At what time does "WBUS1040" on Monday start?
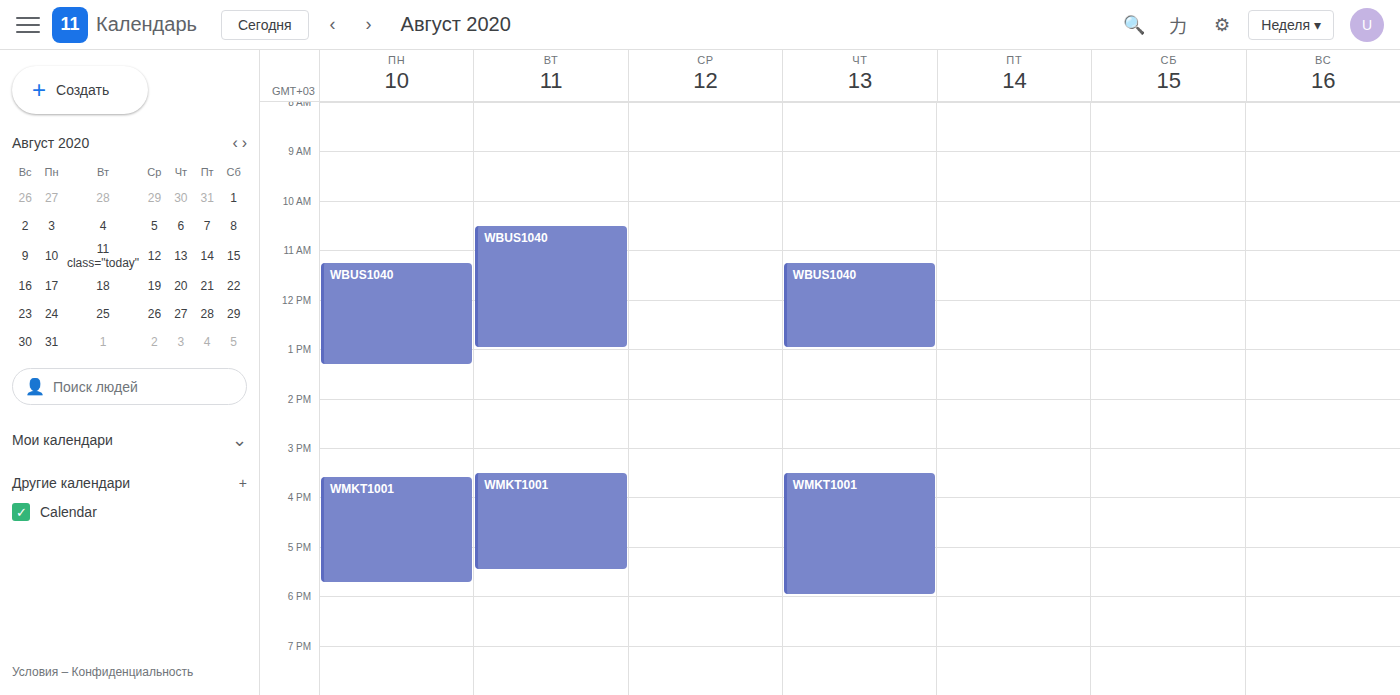
11:15